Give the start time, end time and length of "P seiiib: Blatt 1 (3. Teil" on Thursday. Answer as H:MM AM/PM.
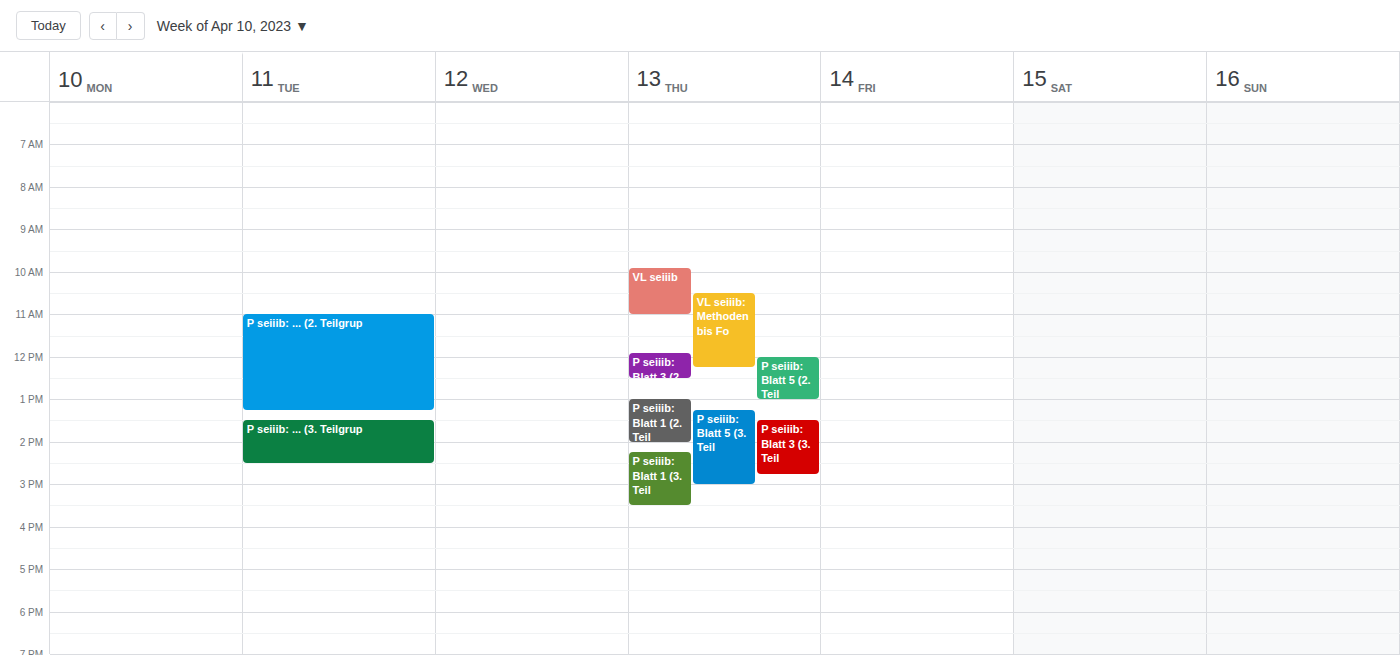
2:15 PM to 3:30 PM, 1 hour 15 minutes